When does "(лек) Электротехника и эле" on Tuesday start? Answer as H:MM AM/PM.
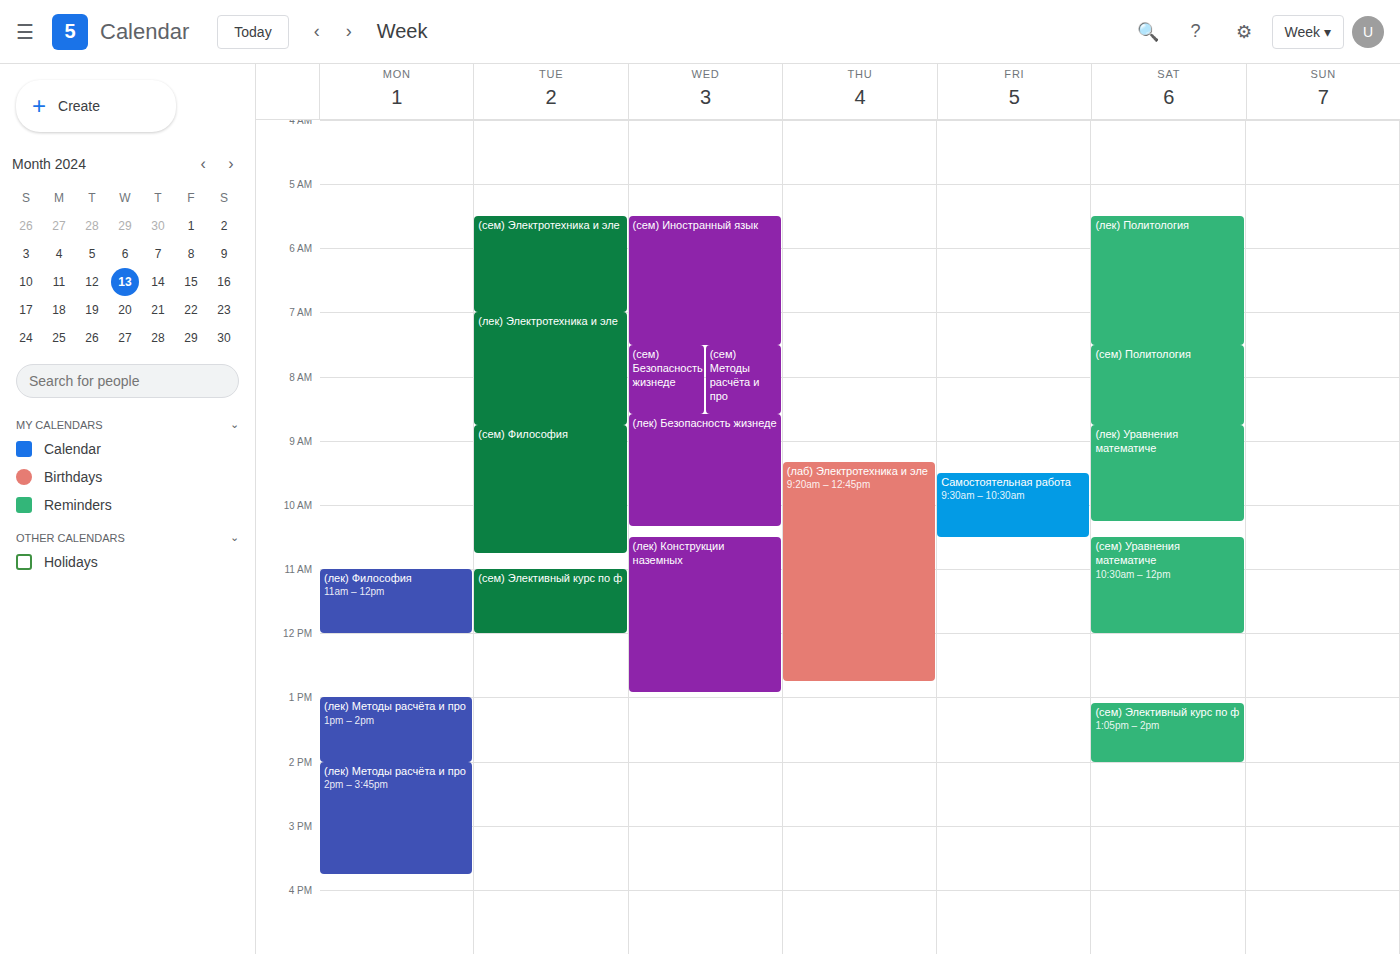
7:00 AM